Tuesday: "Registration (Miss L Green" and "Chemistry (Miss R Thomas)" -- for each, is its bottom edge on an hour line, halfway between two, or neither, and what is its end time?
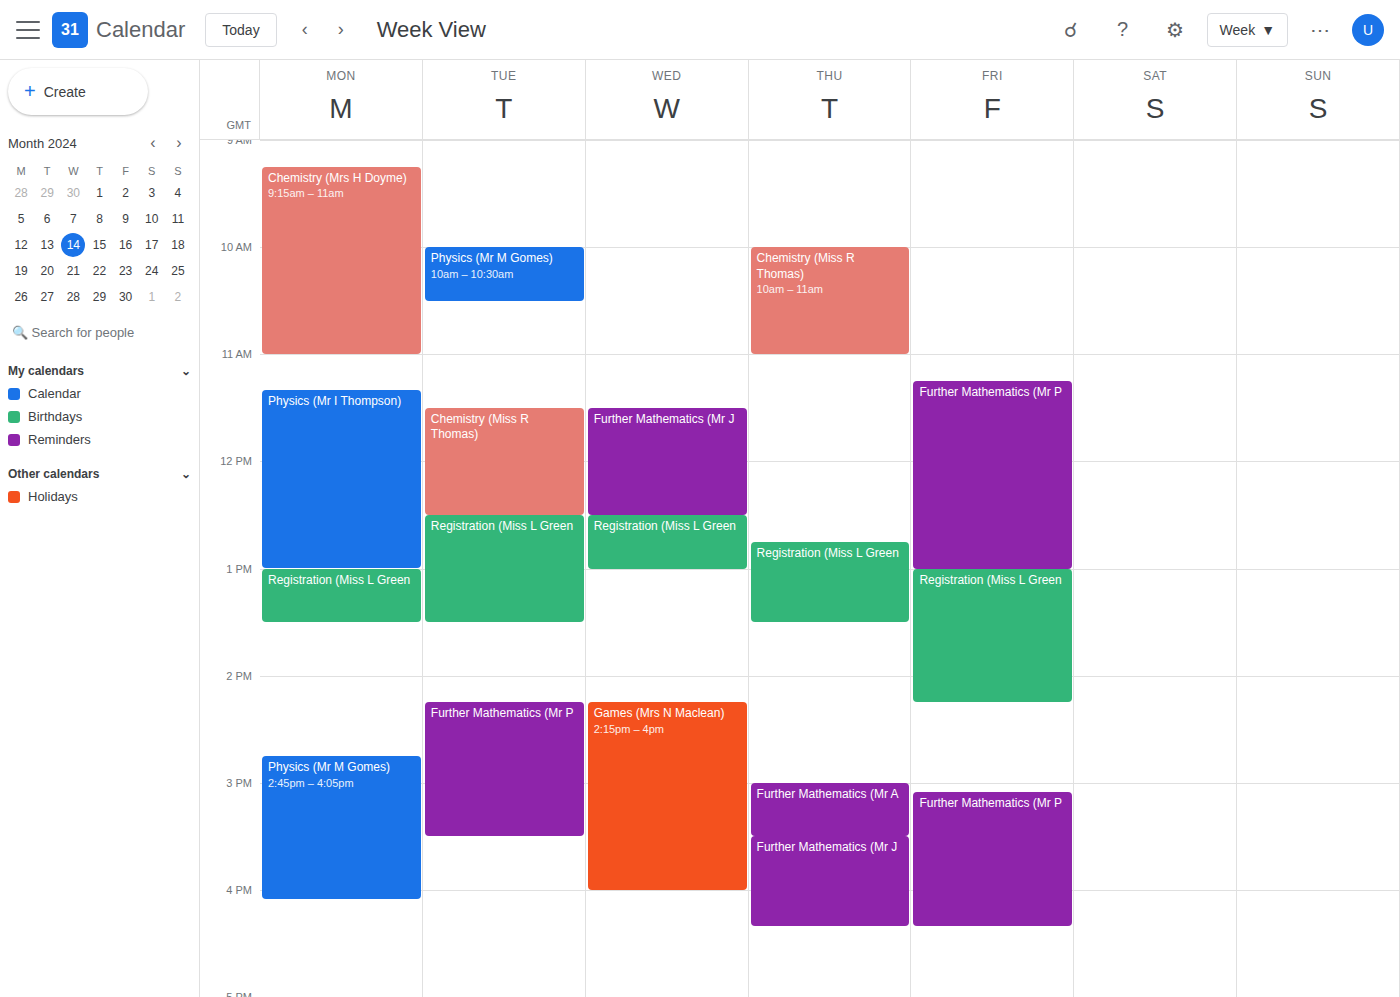
"Registration (Miss L Green": 1:30 PM, halfway between the 1 PM and 2 PM lines. "Chemistry (Miss R Thomas)": 12:30 PM, halfway between the 12 PM and 1 PM lines.